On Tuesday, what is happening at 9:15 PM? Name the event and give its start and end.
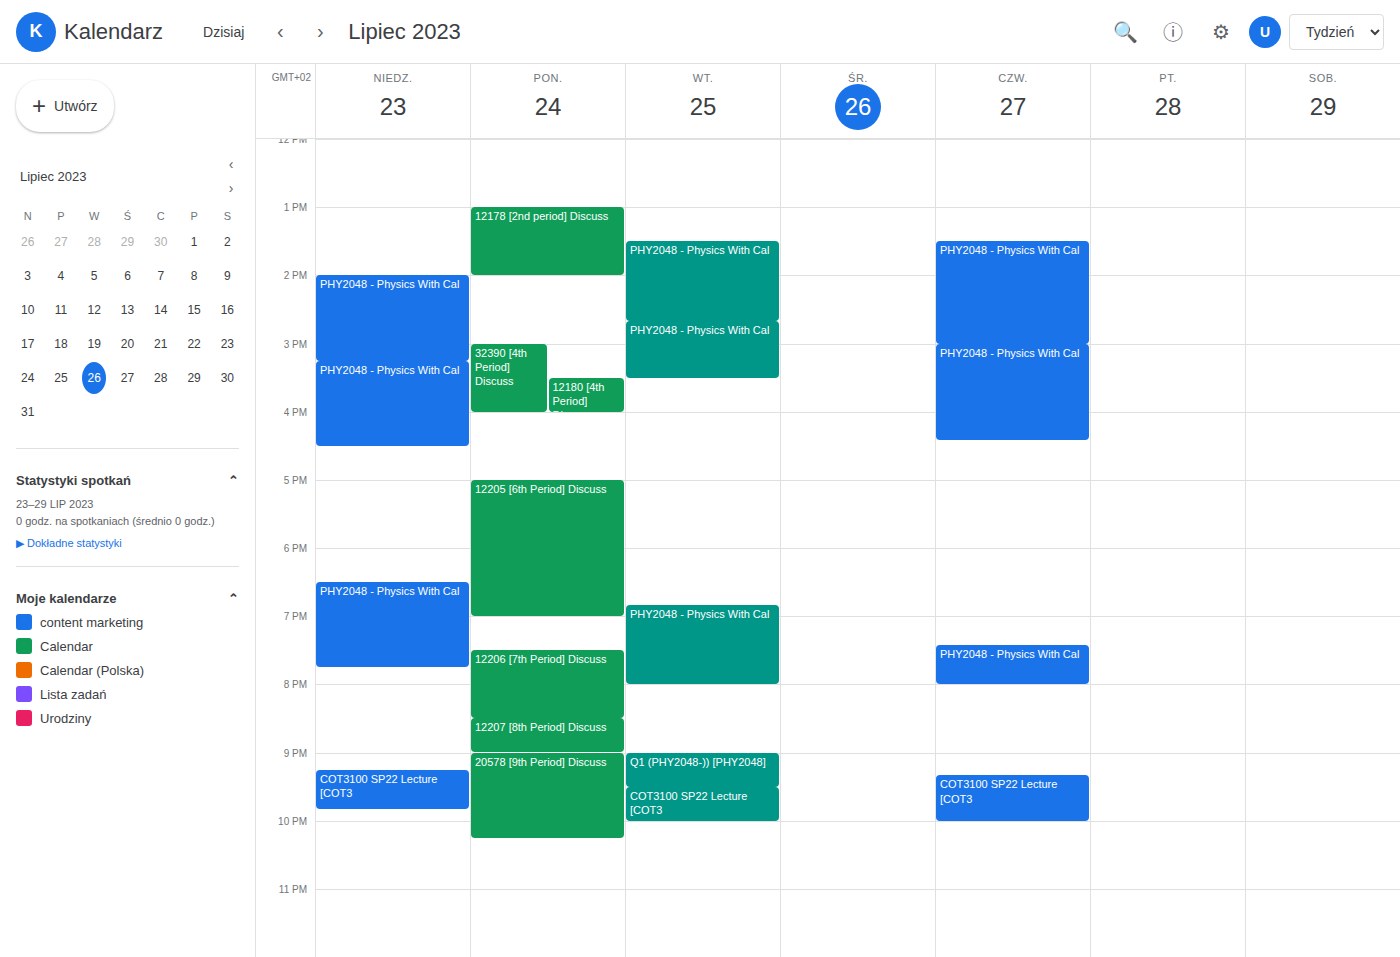
"Q1 (PHY2048-)) [PHY2048]", 9:00 PM to 9:30 PM